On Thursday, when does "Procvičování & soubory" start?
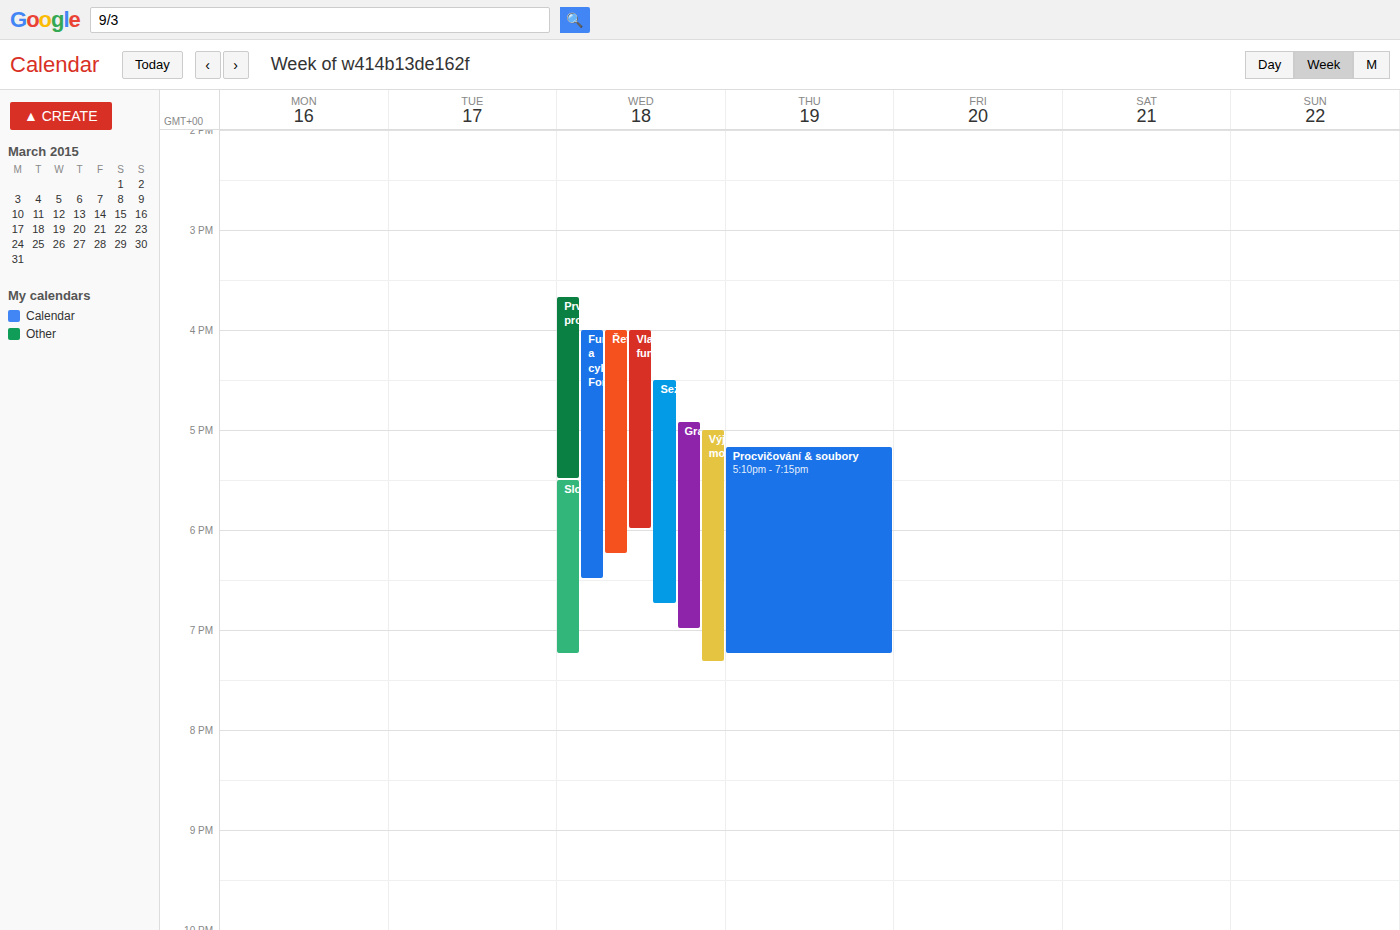
5:10 PM